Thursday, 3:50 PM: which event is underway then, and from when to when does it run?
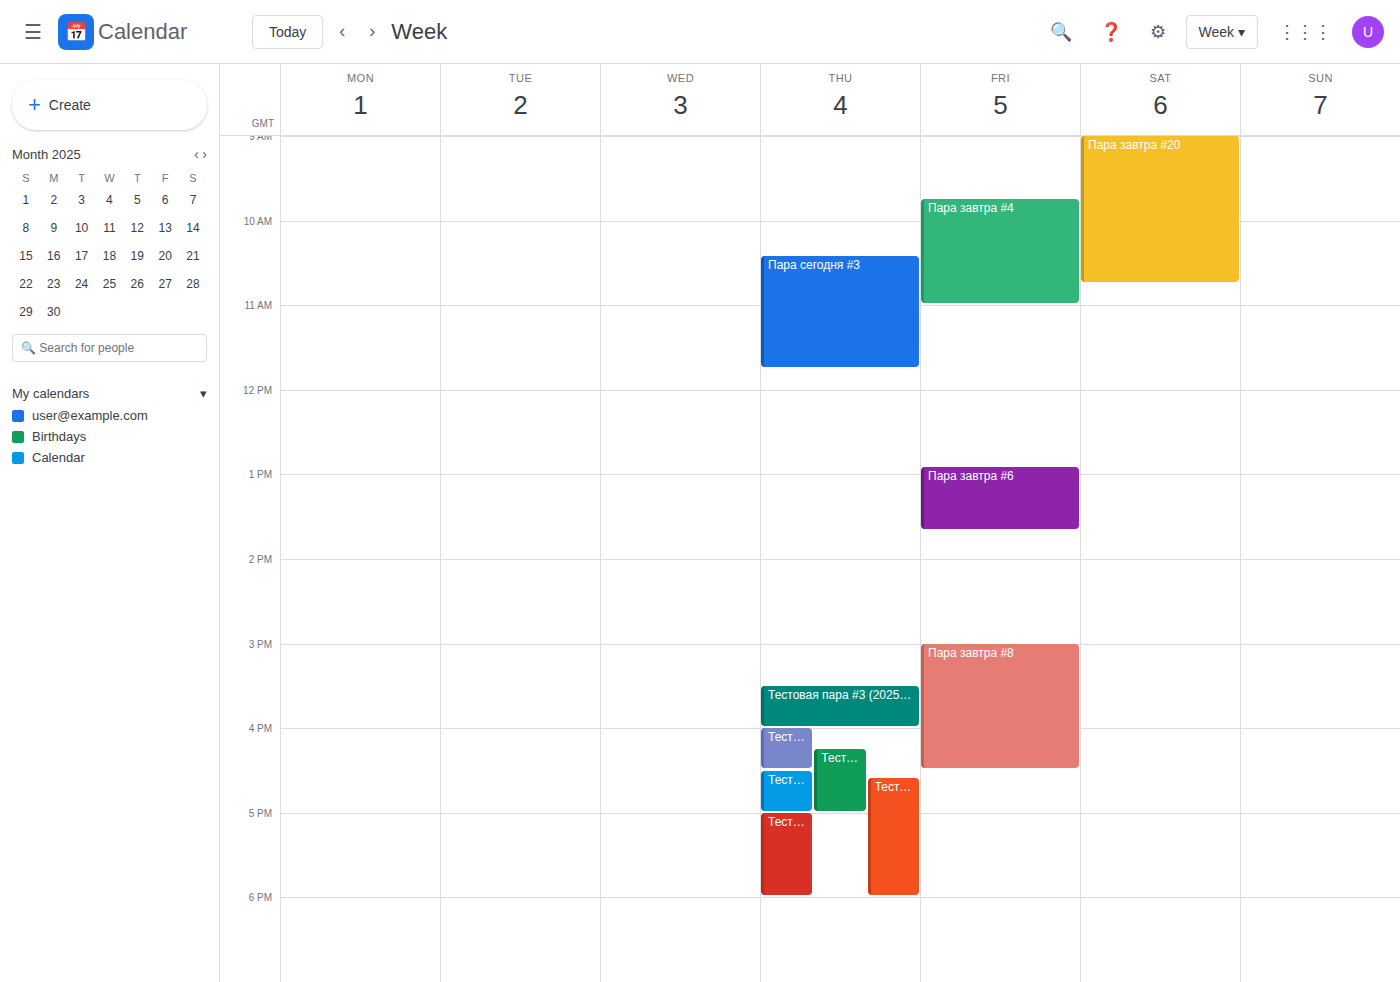
"Тестовая пара #3 (2025-04", 3:30 PM to 4:00 PM